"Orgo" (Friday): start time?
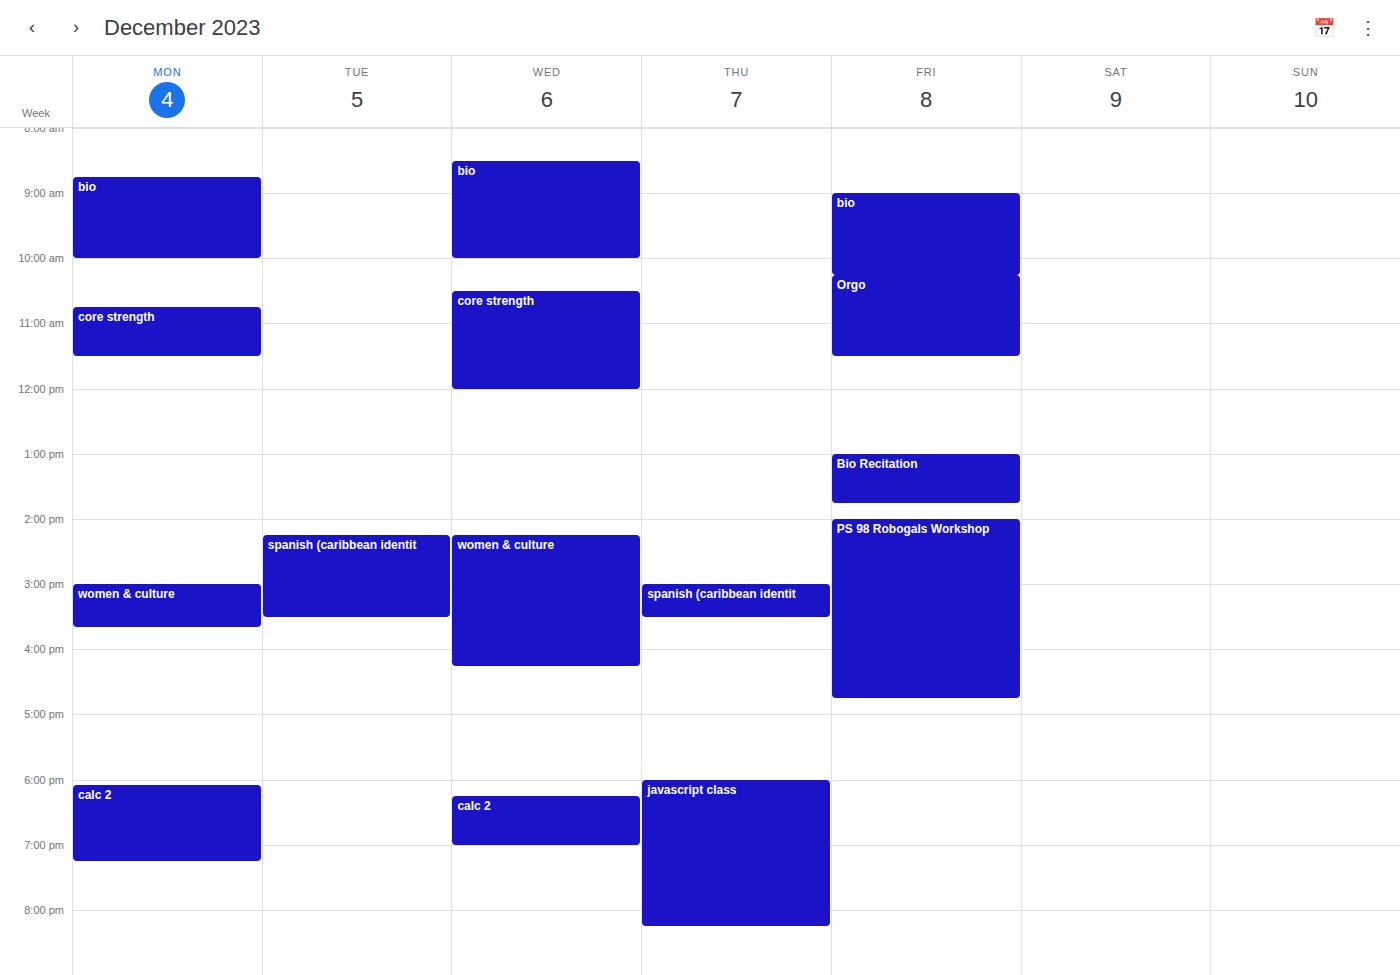
10:15